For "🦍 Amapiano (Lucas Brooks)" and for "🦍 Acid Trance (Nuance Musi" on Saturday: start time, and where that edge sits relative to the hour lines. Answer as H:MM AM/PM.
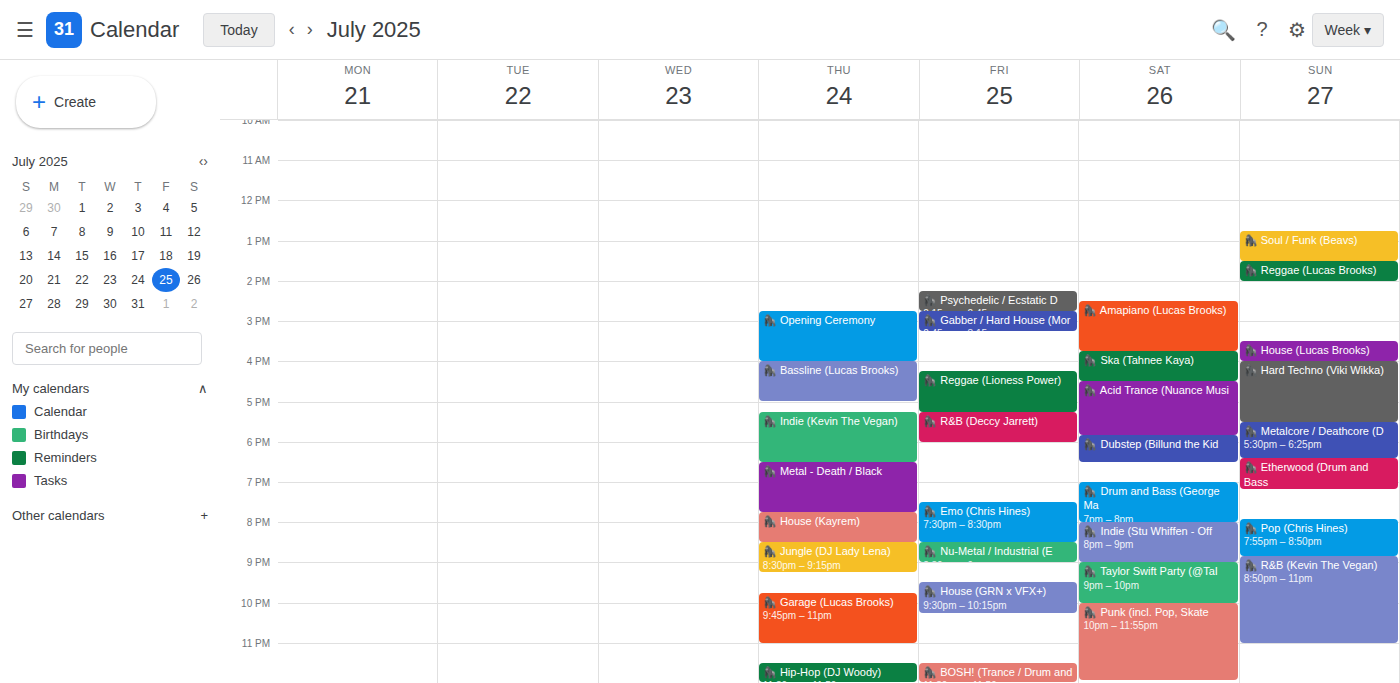
"🦍 Amapiano (Lucas Brooks)": 2:30 PM, halfway between the 2 PM and 3 PM lines. "🦍 Acid Trance (Nuance Musi": 4:30 PM, halfway between the 4 PM and 5 PM lines.